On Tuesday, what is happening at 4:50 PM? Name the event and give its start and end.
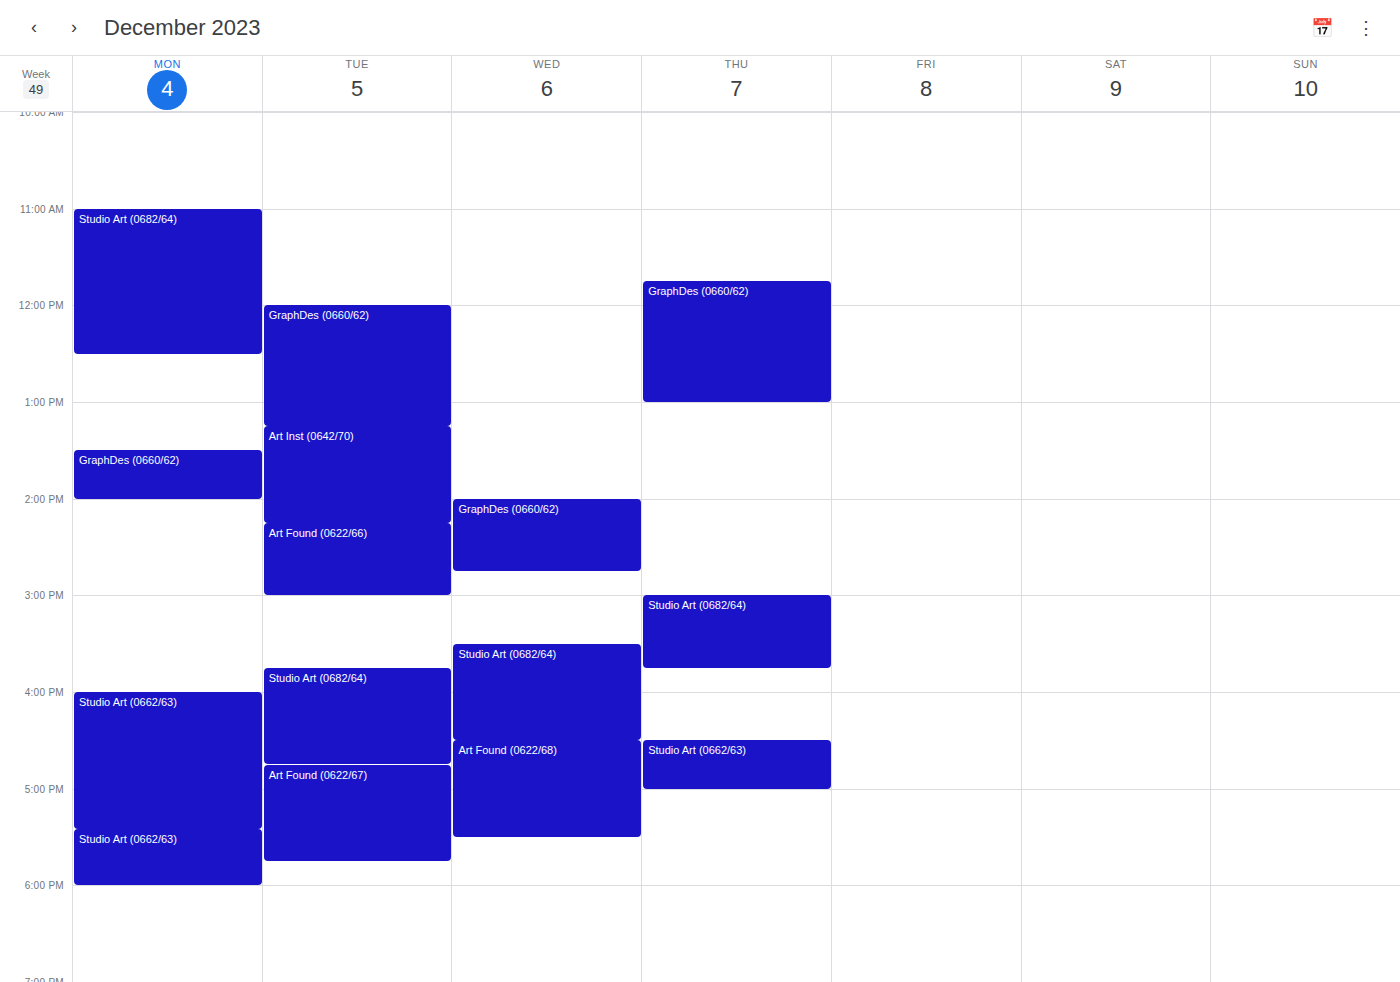
"Art Found (0622/67)", 4:45 PM to 5:45 PM